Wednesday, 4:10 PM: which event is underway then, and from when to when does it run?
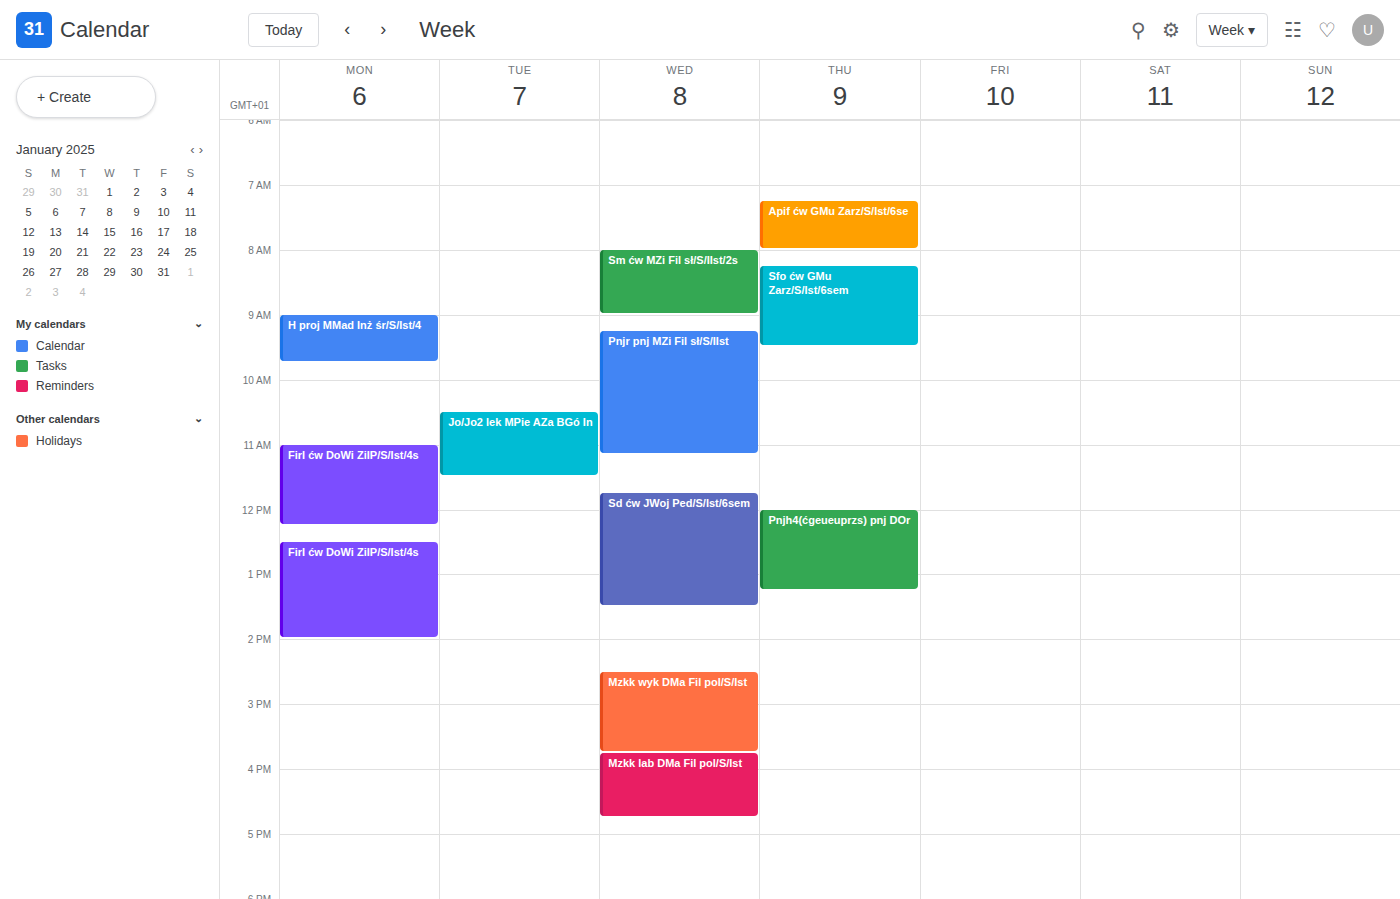
"Mzkk lab DMa Fil pol/S/Ist", 3:45 PM to 4:45 PM